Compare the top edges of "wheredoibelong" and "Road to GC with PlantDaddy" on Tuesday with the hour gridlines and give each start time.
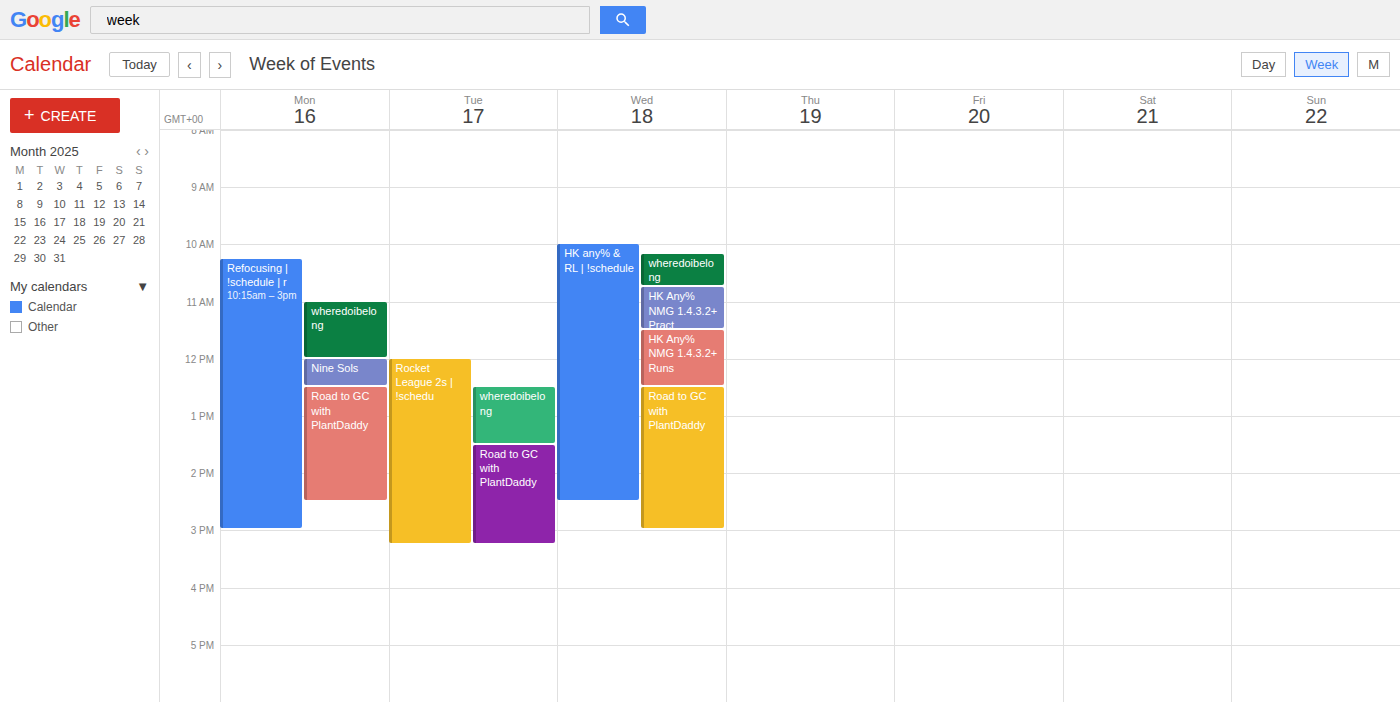
"wheredoibelong": 12:30 PM, halfway between the 12 PM and 1 PM lines. "Road to GC with PlantDaddy": 1:30 PM, halfway between the 1 PM and 2 PM lines.